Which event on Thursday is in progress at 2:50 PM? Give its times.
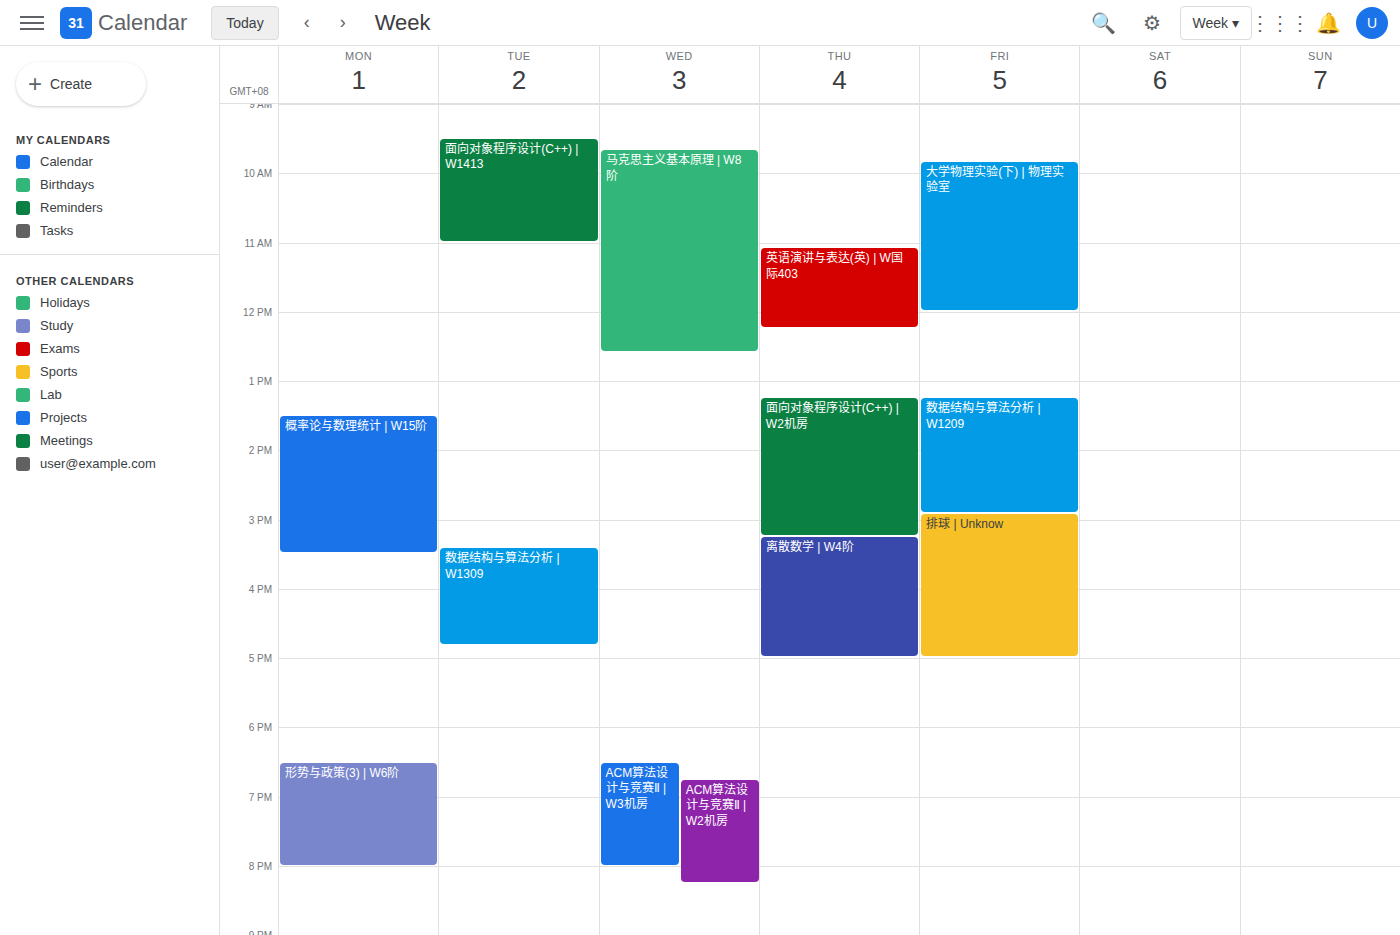
"面向对象程序设计(C++) | W2机房", 1:15 PM to 3:15 PM